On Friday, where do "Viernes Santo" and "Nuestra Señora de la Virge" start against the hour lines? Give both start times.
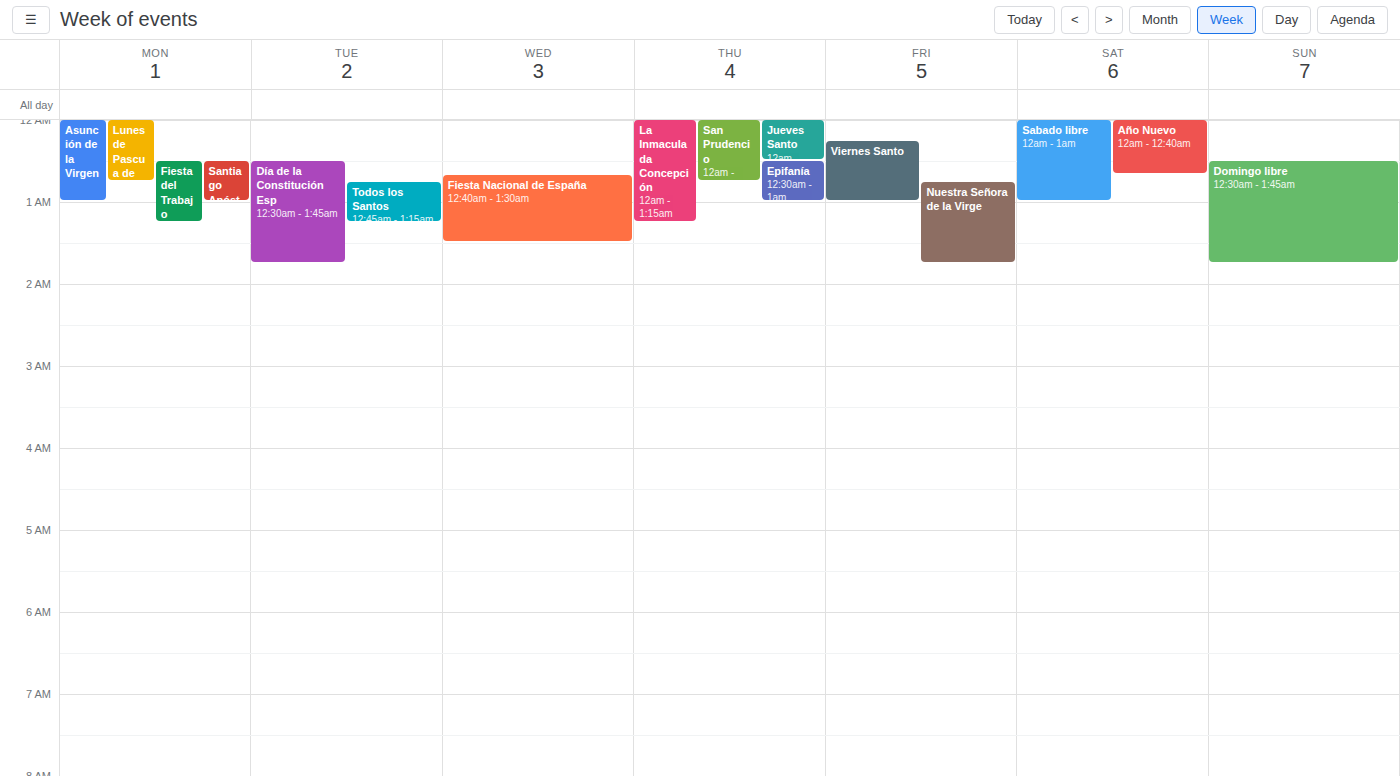
"Viernes Santo": 12:15 AM, neither: a quarter of the way from the 12 AM line to the 1 AM line. "Nuestra Señora de la Virge": 12:45 AM, neither: three quarters of the way from the 12 AM line to the 1 AM line.